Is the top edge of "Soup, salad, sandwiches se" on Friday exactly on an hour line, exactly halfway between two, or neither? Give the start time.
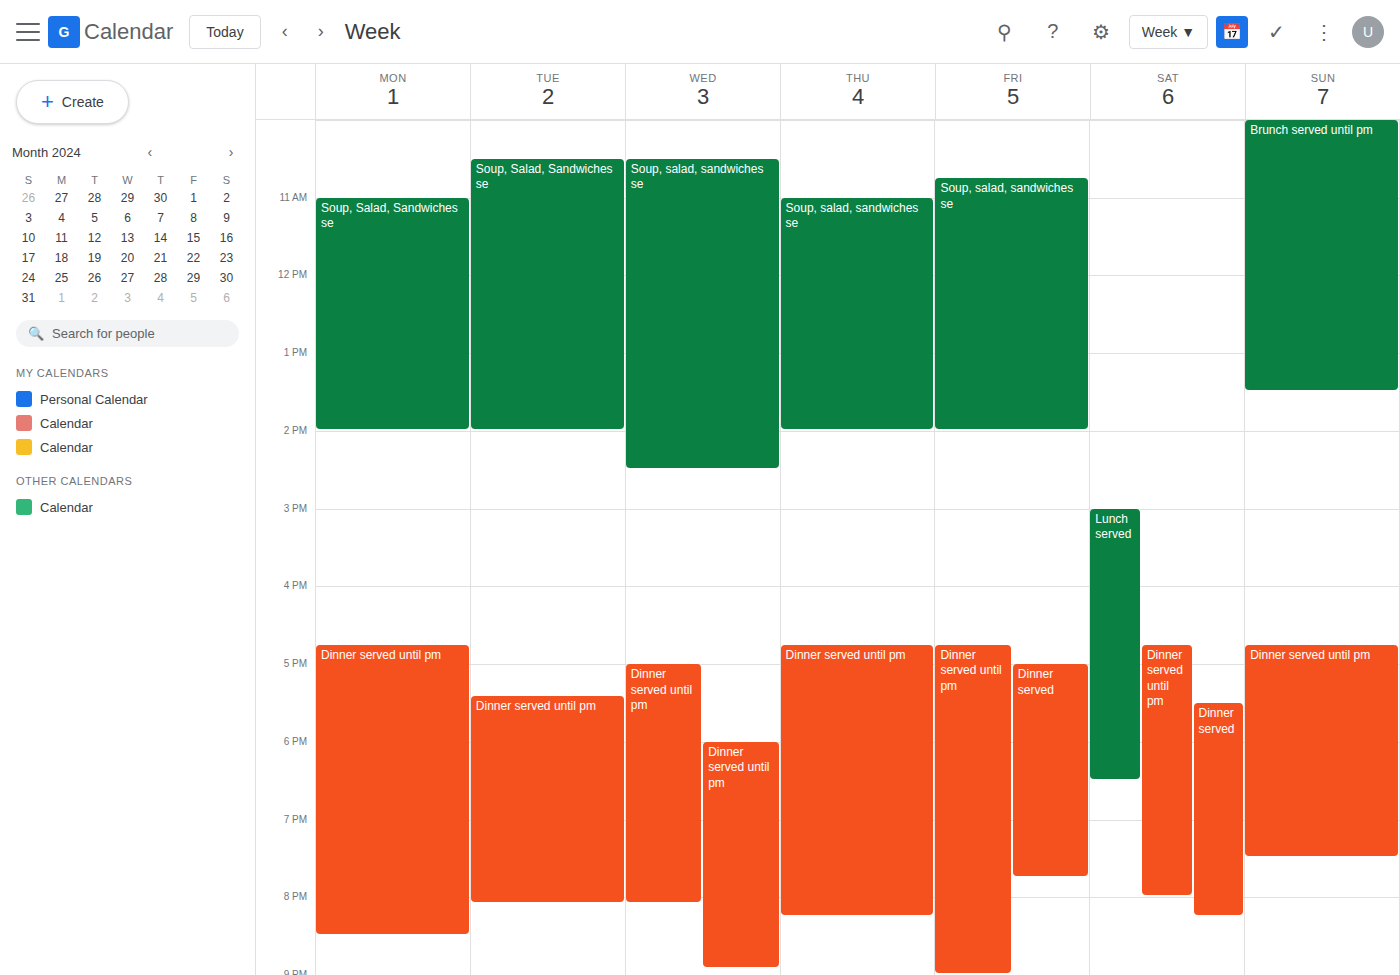
10:45 AM -- neither: three quarters of the way from the 10 AM line to the 11 AM line.